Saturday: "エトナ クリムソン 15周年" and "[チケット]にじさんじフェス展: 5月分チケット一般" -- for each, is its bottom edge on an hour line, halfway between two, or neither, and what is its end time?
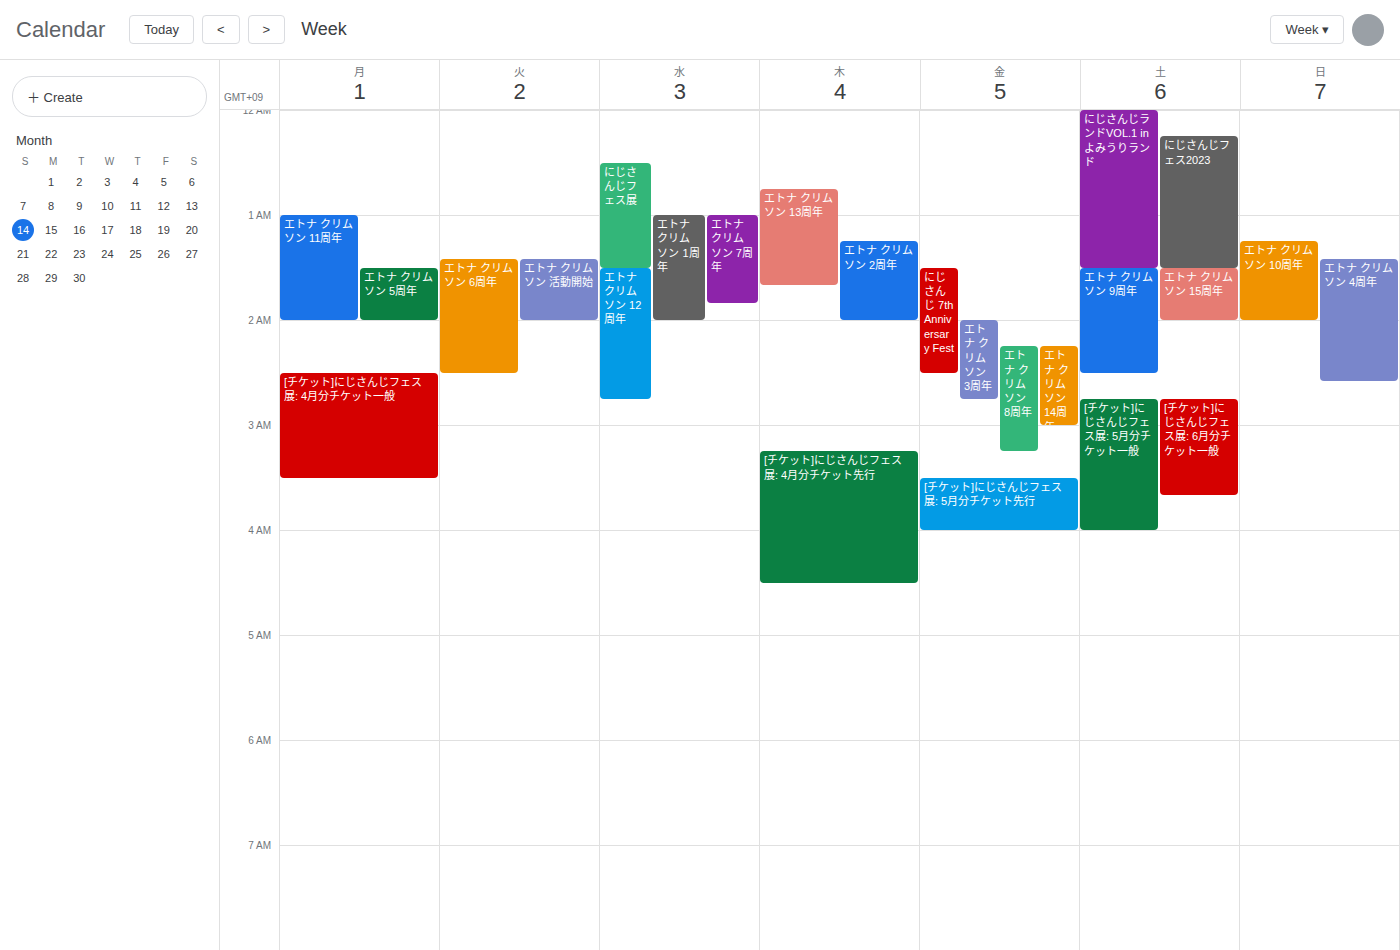
"エトナ クリムソン 15周年": 2:00 AM, exactly on the 2 AM line. "[チケット]にじさんじフェス展: 5月分チケット一般": 4:00 AM, exactly on the 4 AM line.